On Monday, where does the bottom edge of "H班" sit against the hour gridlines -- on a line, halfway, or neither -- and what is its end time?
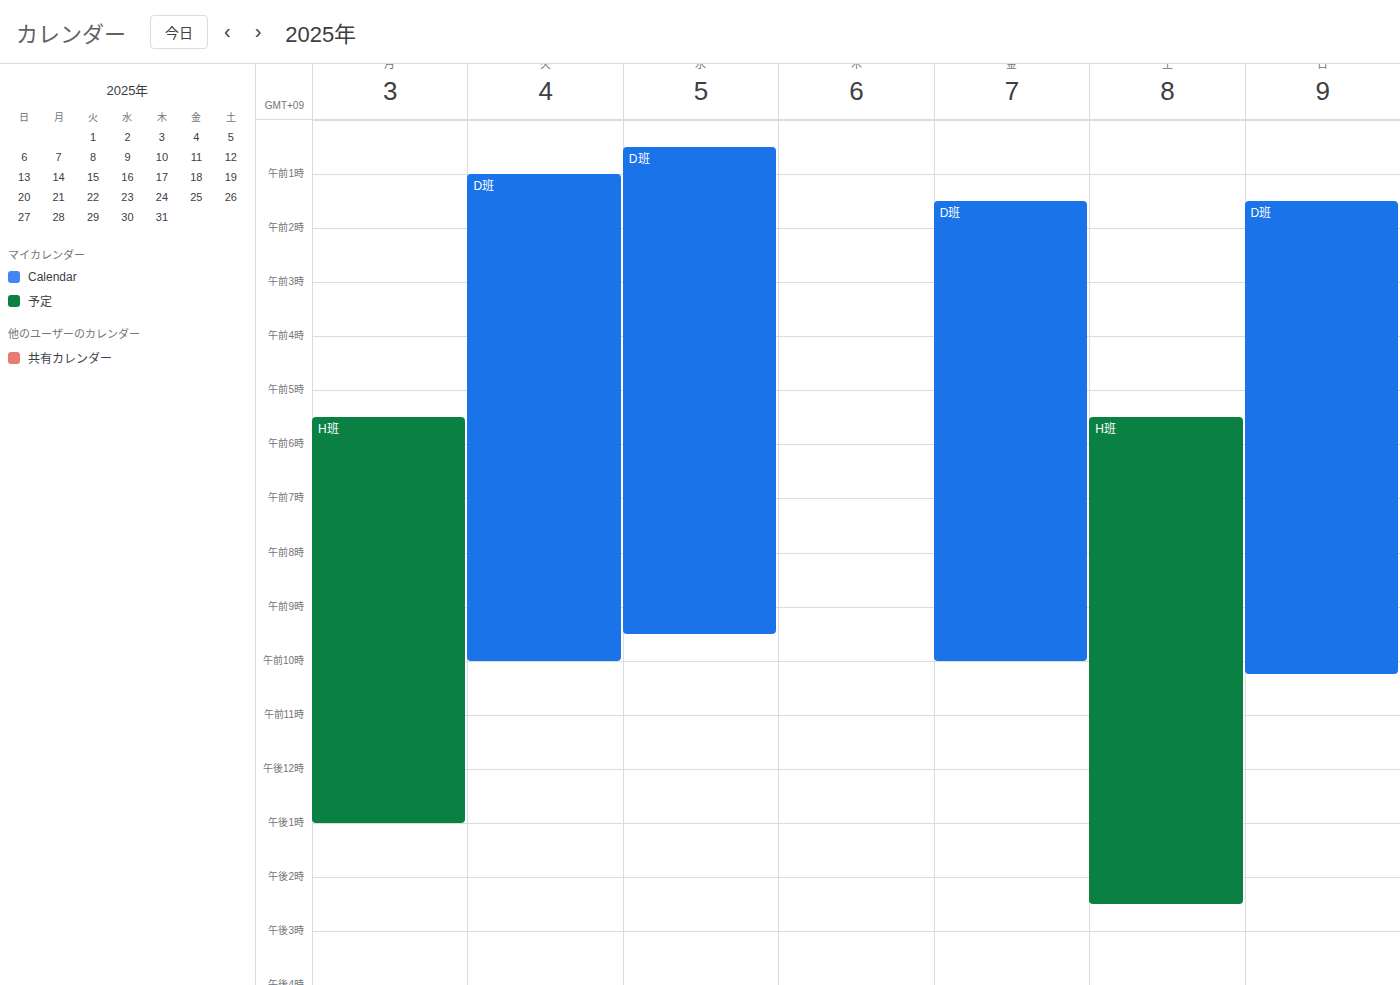
1:00 PM -- exactly on the 1 PM line.